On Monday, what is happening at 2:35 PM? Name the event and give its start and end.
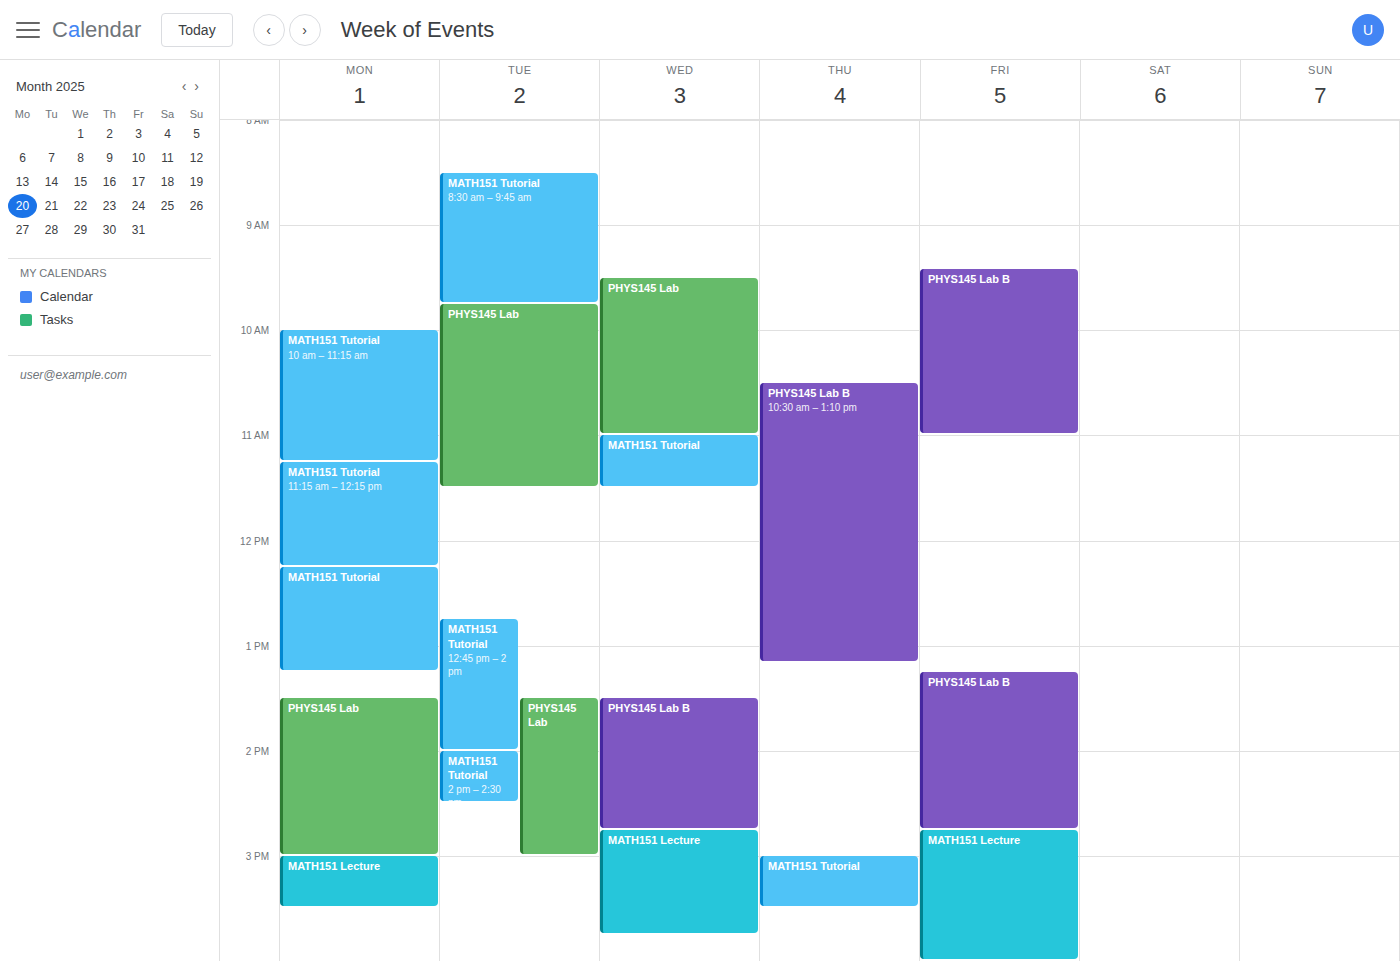
"PHYS145 Lab", 1:30 PM to 3:00 PM